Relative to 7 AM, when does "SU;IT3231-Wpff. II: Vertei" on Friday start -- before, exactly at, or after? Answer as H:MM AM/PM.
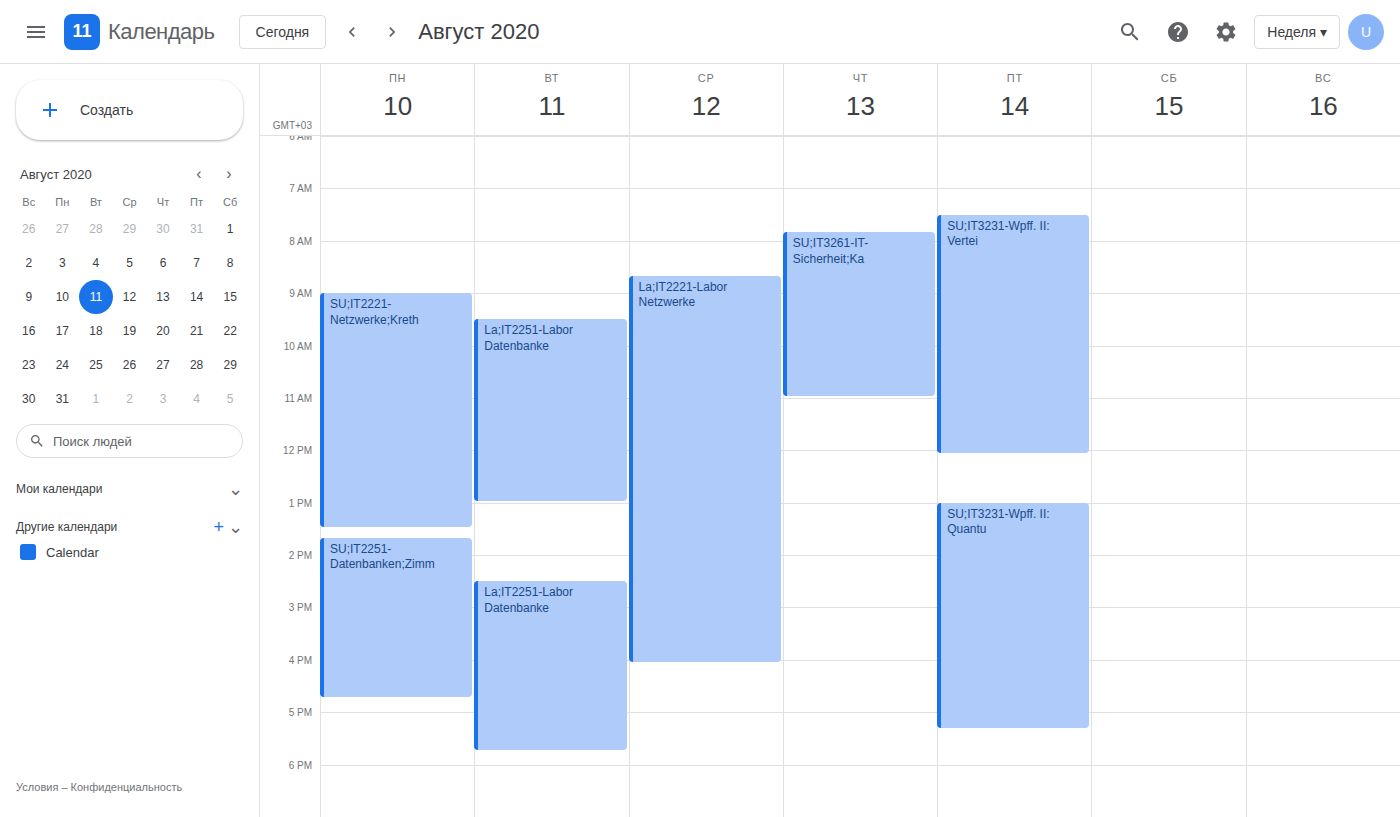
7:30 AM -- after 7 AM, 30 minutes below the 7 AM line.